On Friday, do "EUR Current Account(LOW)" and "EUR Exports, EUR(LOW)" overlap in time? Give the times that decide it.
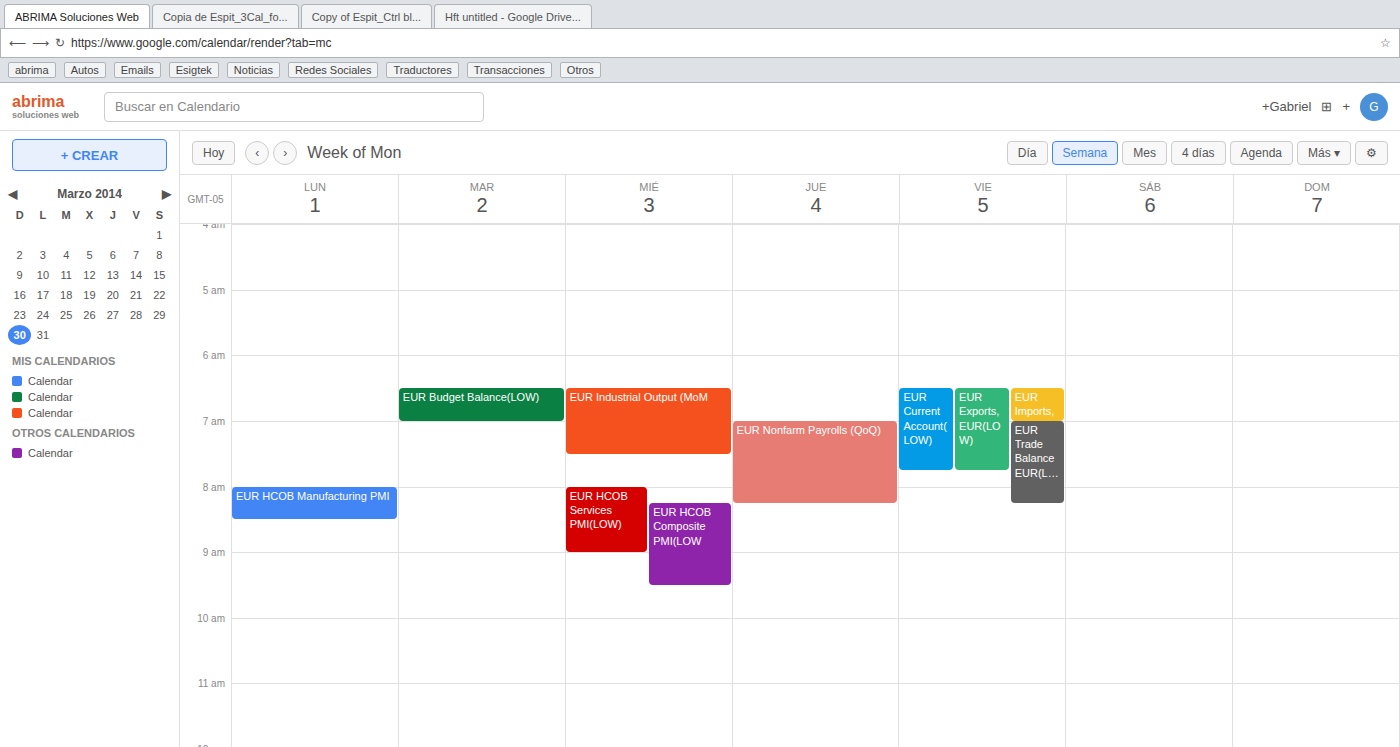
"EUR Current Account(LOW)" runs 6:30 AM to 7:45 AM, inside "EUR Exports, EUR(LOW)" -- they overlap.